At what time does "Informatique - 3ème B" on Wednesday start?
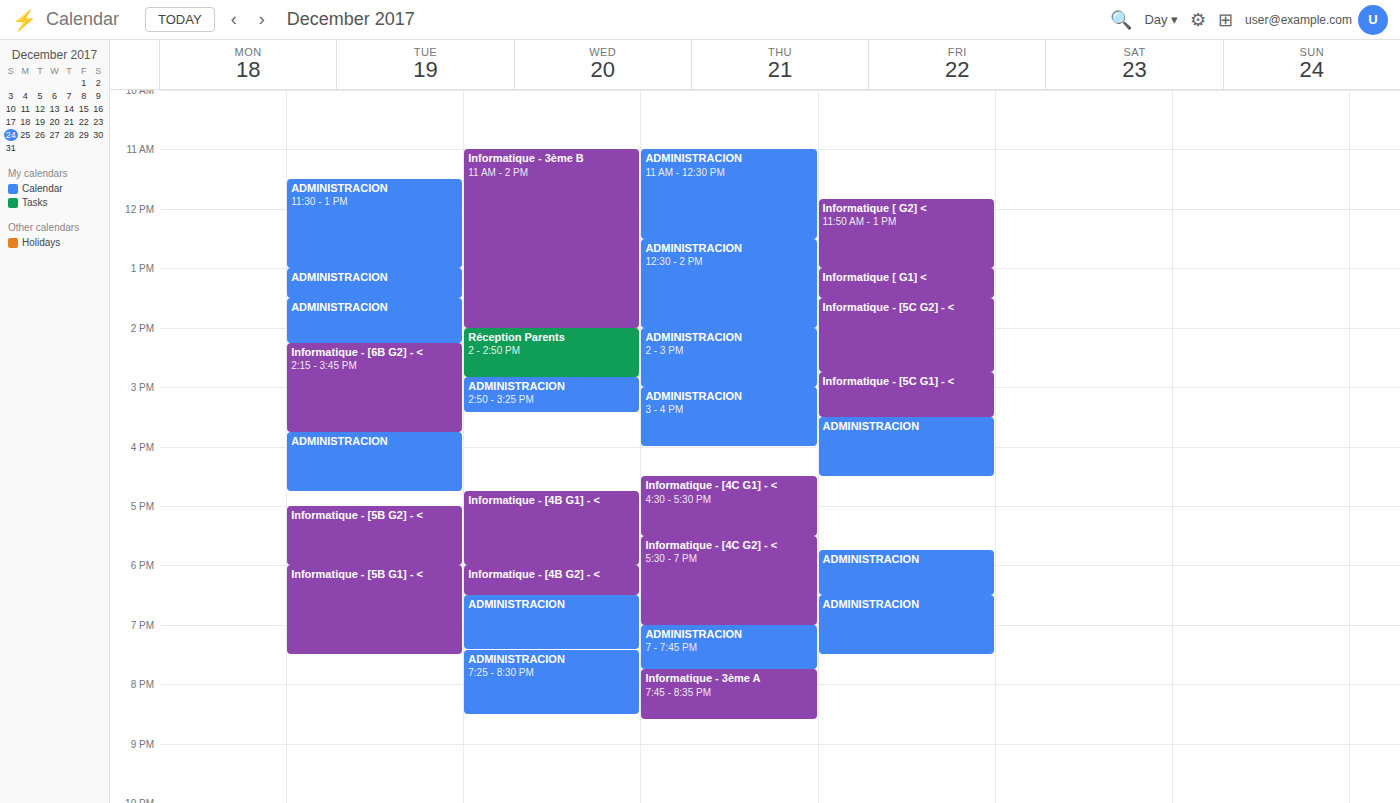
11:00 AM